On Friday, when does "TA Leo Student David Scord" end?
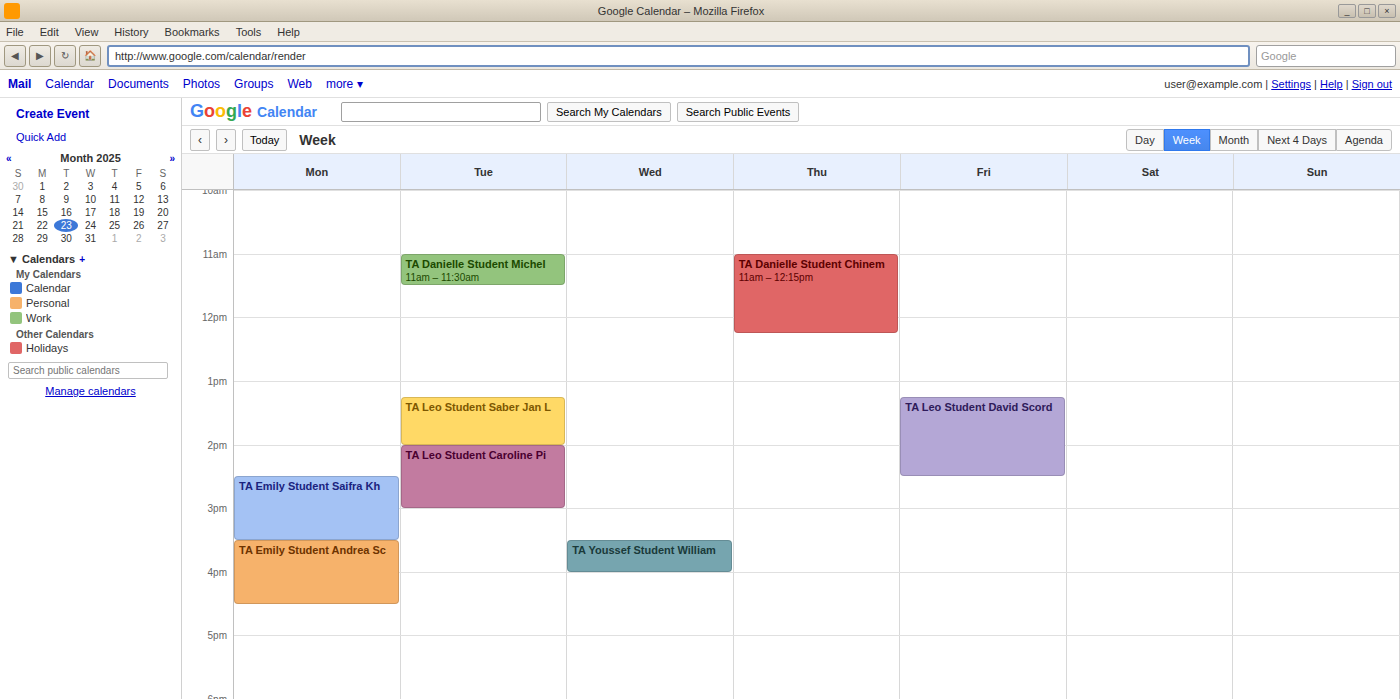
2:30 PM